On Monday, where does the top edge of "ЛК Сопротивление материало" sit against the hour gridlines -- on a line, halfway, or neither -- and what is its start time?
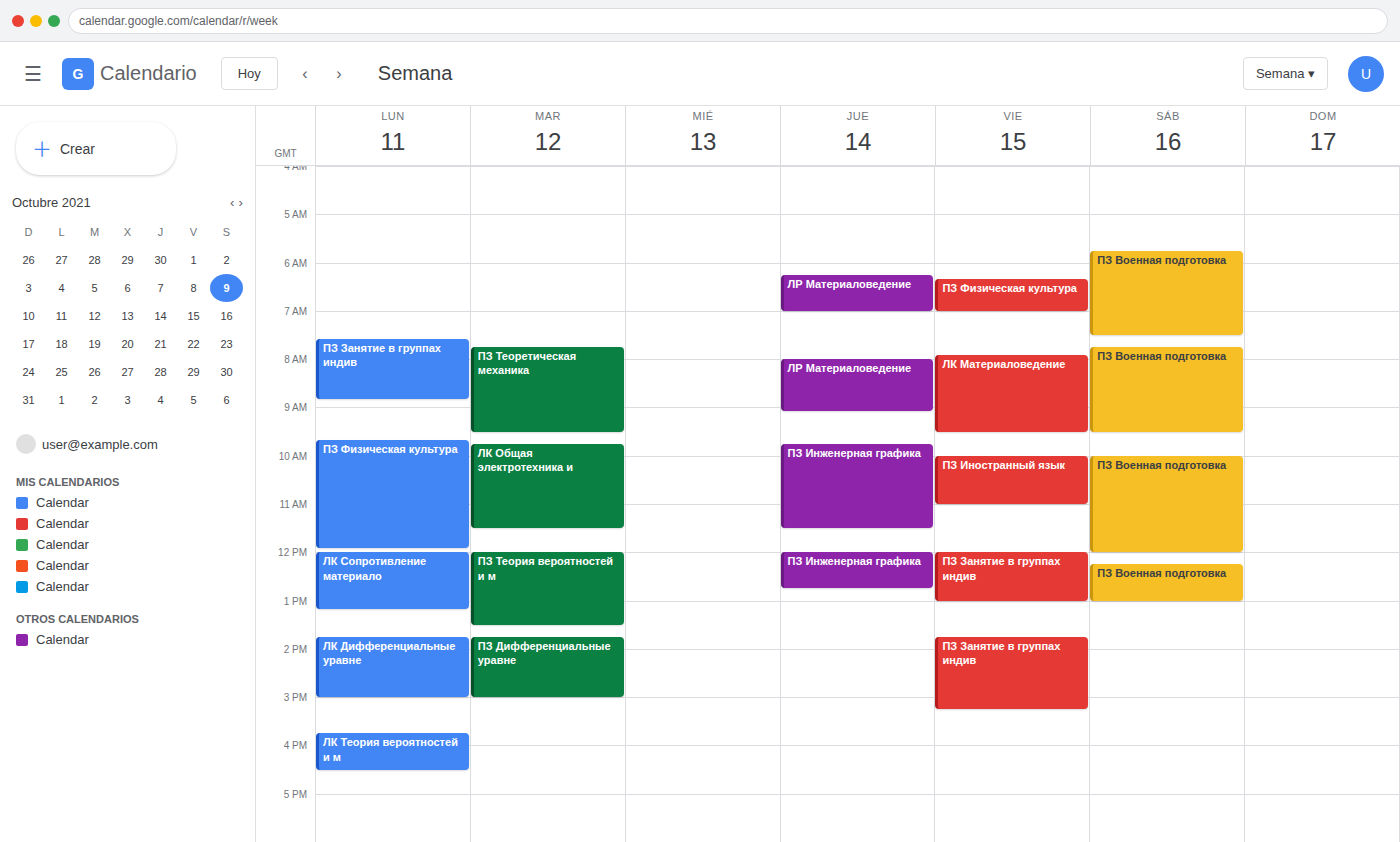
12:00 PM -- exactly on the 12 PM line.